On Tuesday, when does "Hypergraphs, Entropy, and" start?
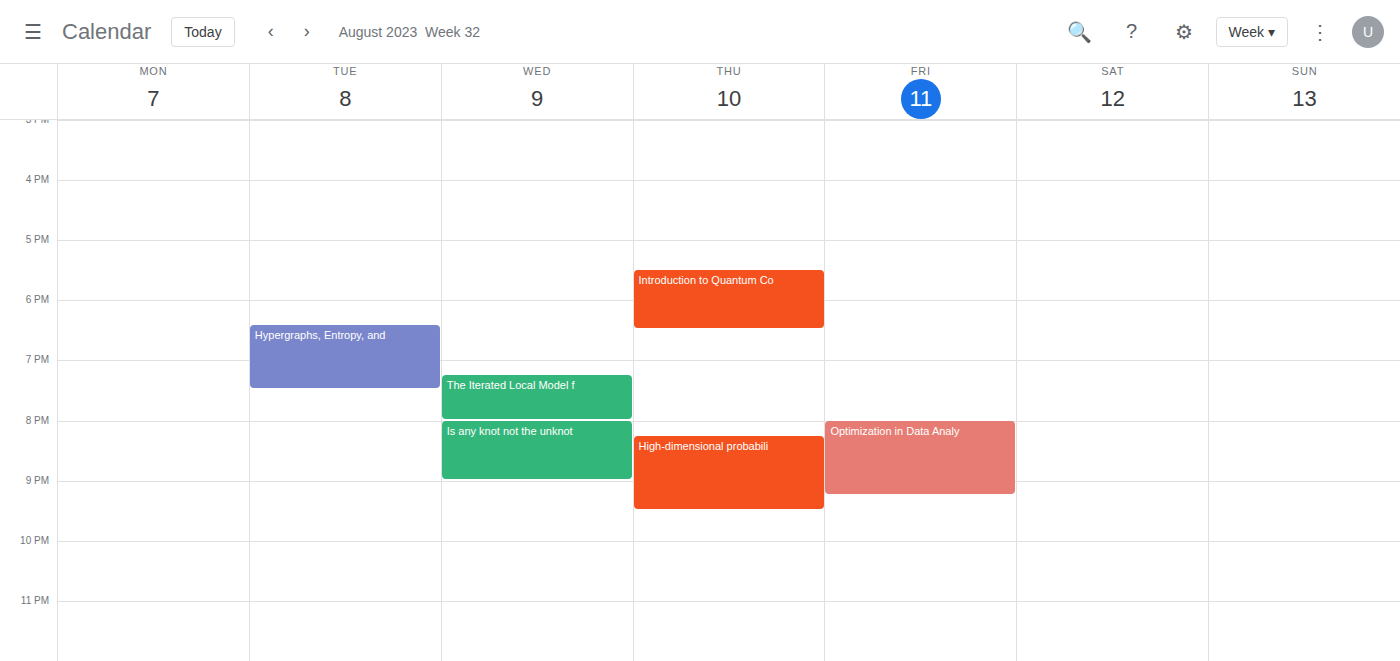
6:25 PM